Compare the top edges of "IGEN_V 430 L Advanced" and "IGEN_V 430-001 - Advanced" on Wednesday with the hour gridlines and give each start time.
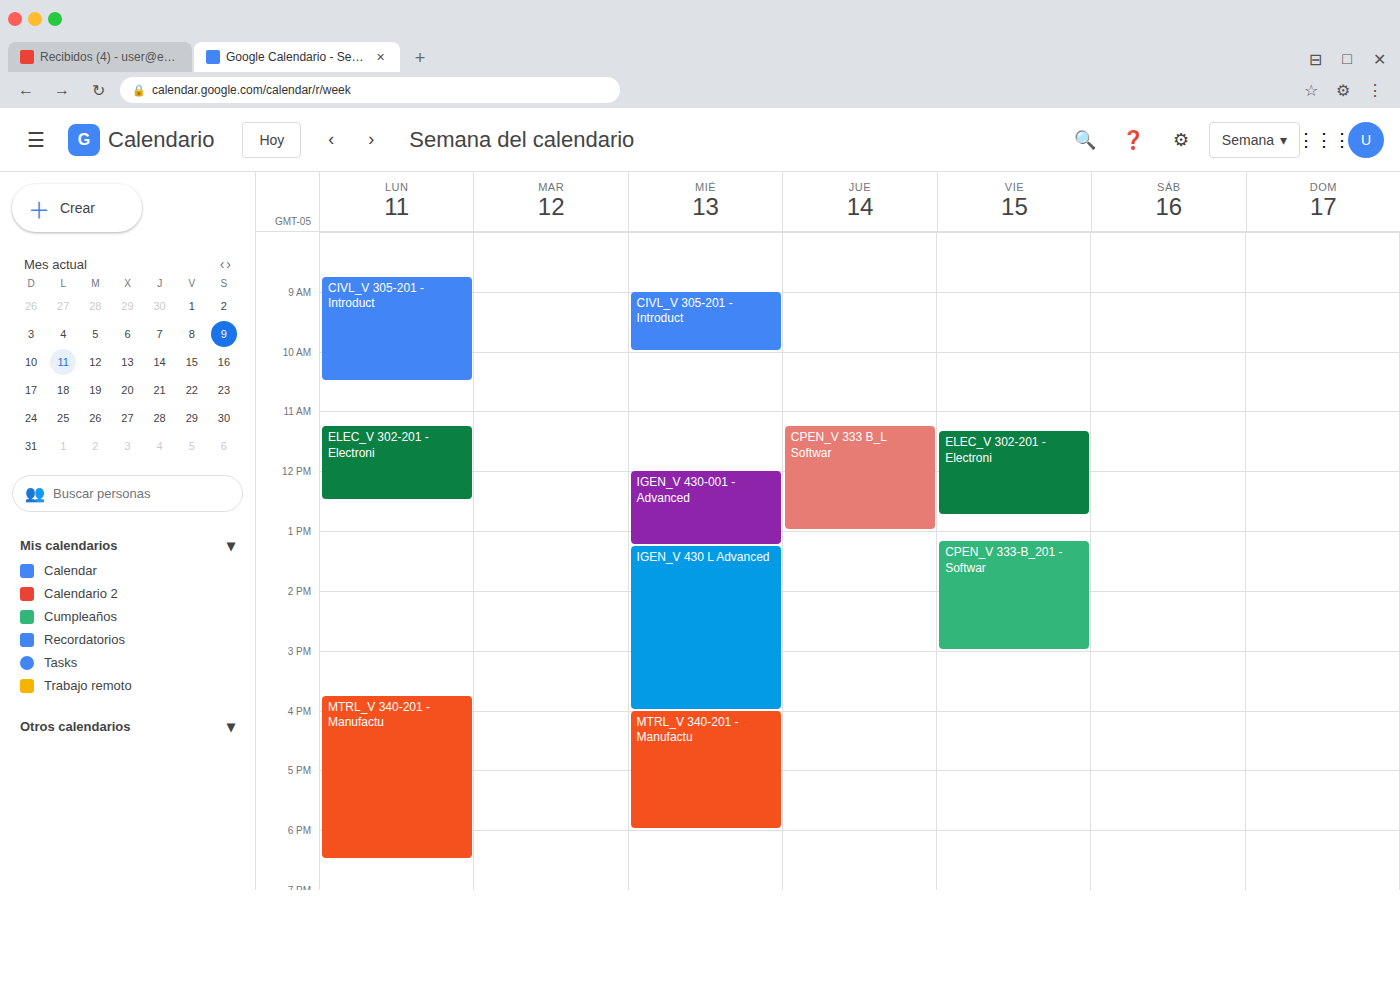
"IGEN_V 430 L Advanced": 1:15 PM, neither: a quarter of the way from the 1 PM line to the 2 PM line. "IGEN_V 430-001 - Advanced": 12:00 PM, exactly on the 12 PM line.